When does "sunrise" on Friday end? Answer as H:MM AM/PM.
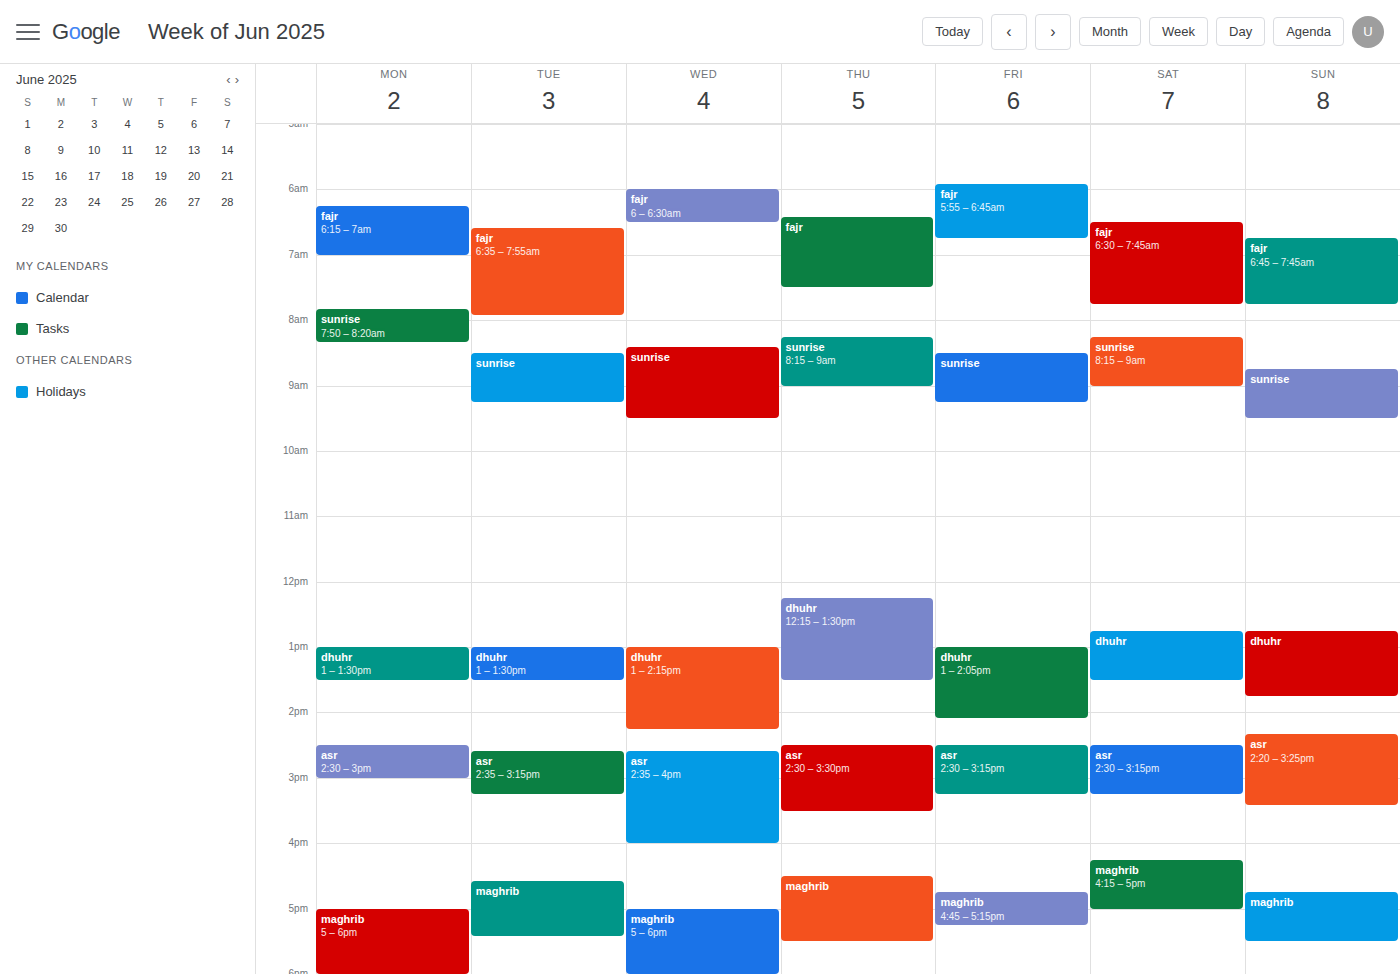
9:15 AM